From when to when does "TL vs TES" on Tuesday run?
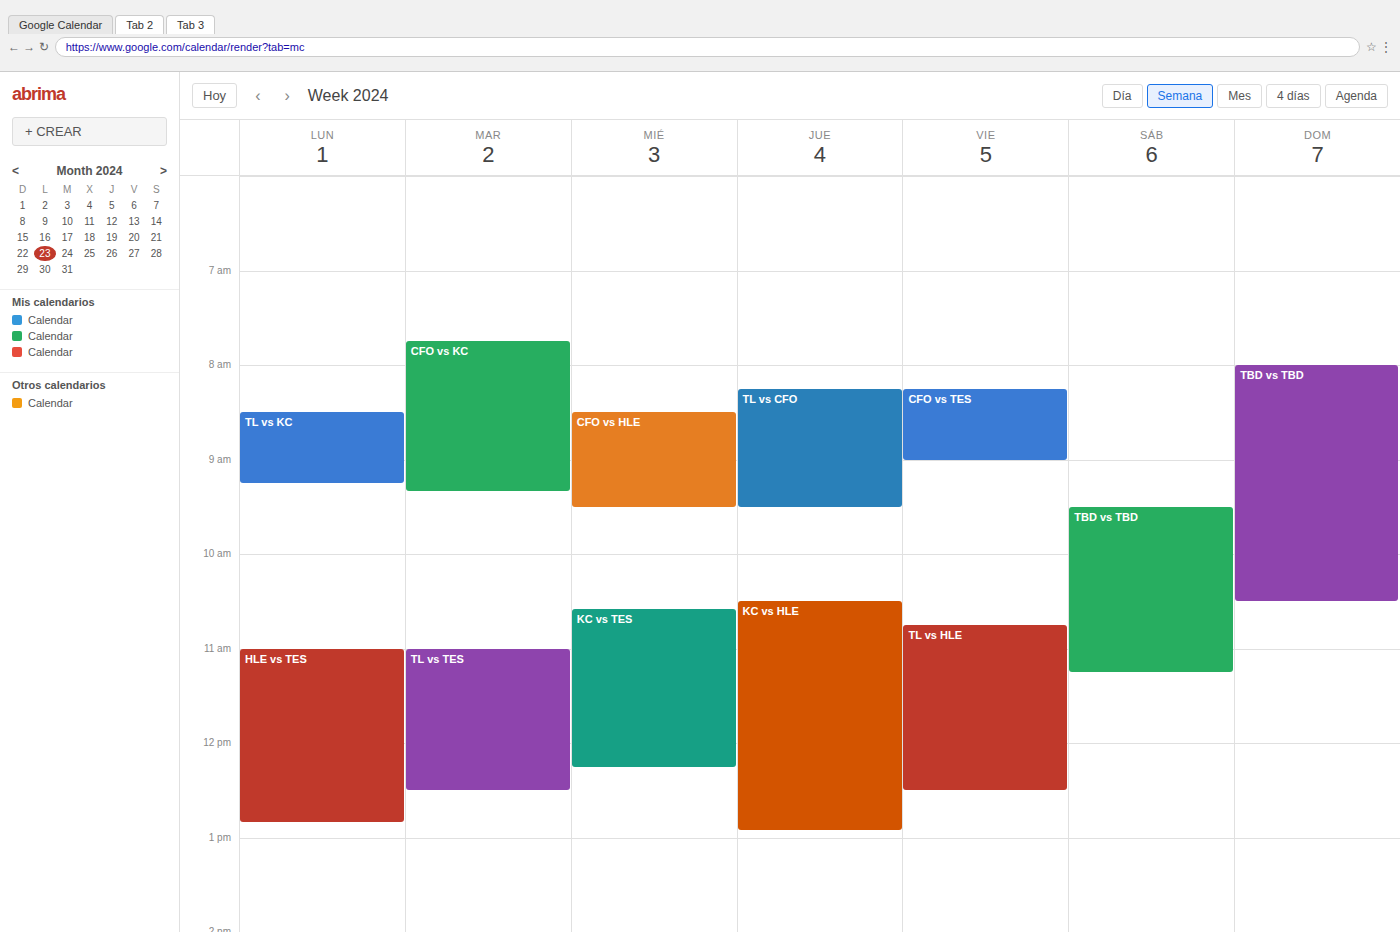
11:00 AM to 12:30 PM